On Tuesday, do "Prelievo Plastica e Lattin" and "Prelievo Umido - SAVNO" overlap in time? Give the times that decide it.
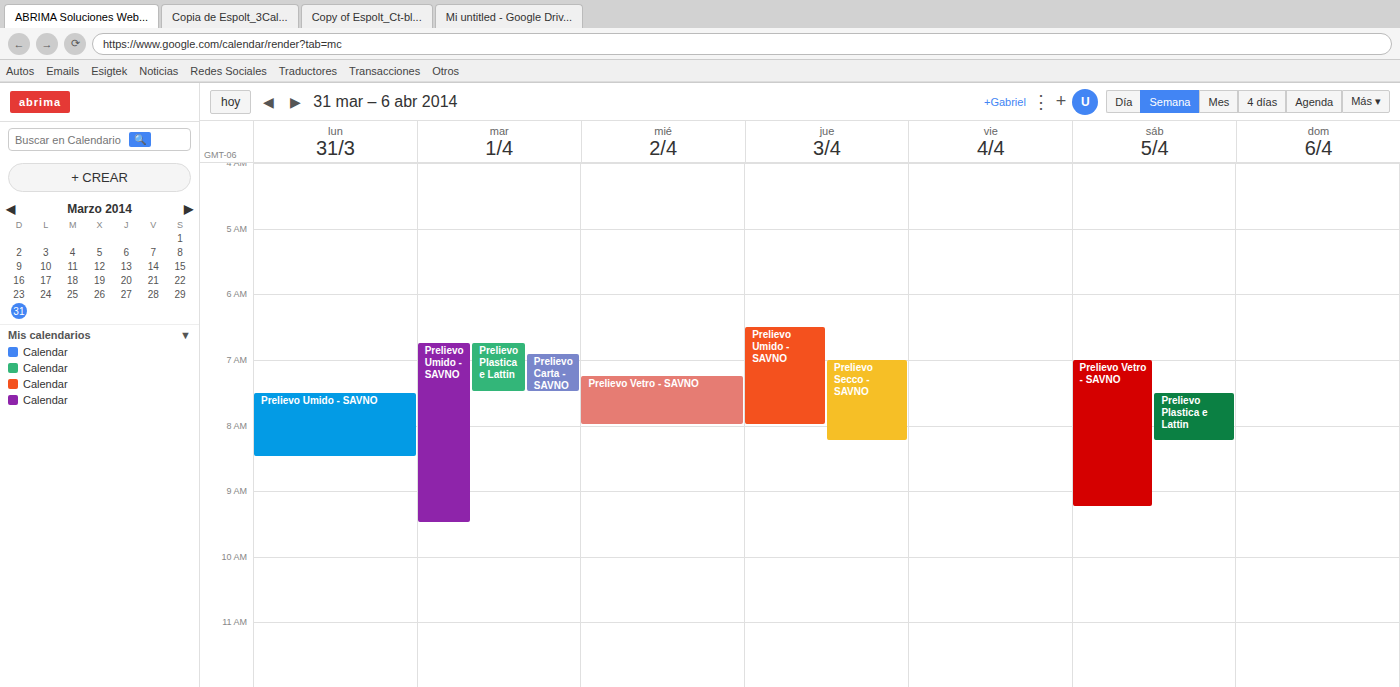
"Prelievo Plastica e Lattin" runs 6:45 AM to 7:30 AM, inside "Prelievo Umido - SAVNO" -- they overlap.